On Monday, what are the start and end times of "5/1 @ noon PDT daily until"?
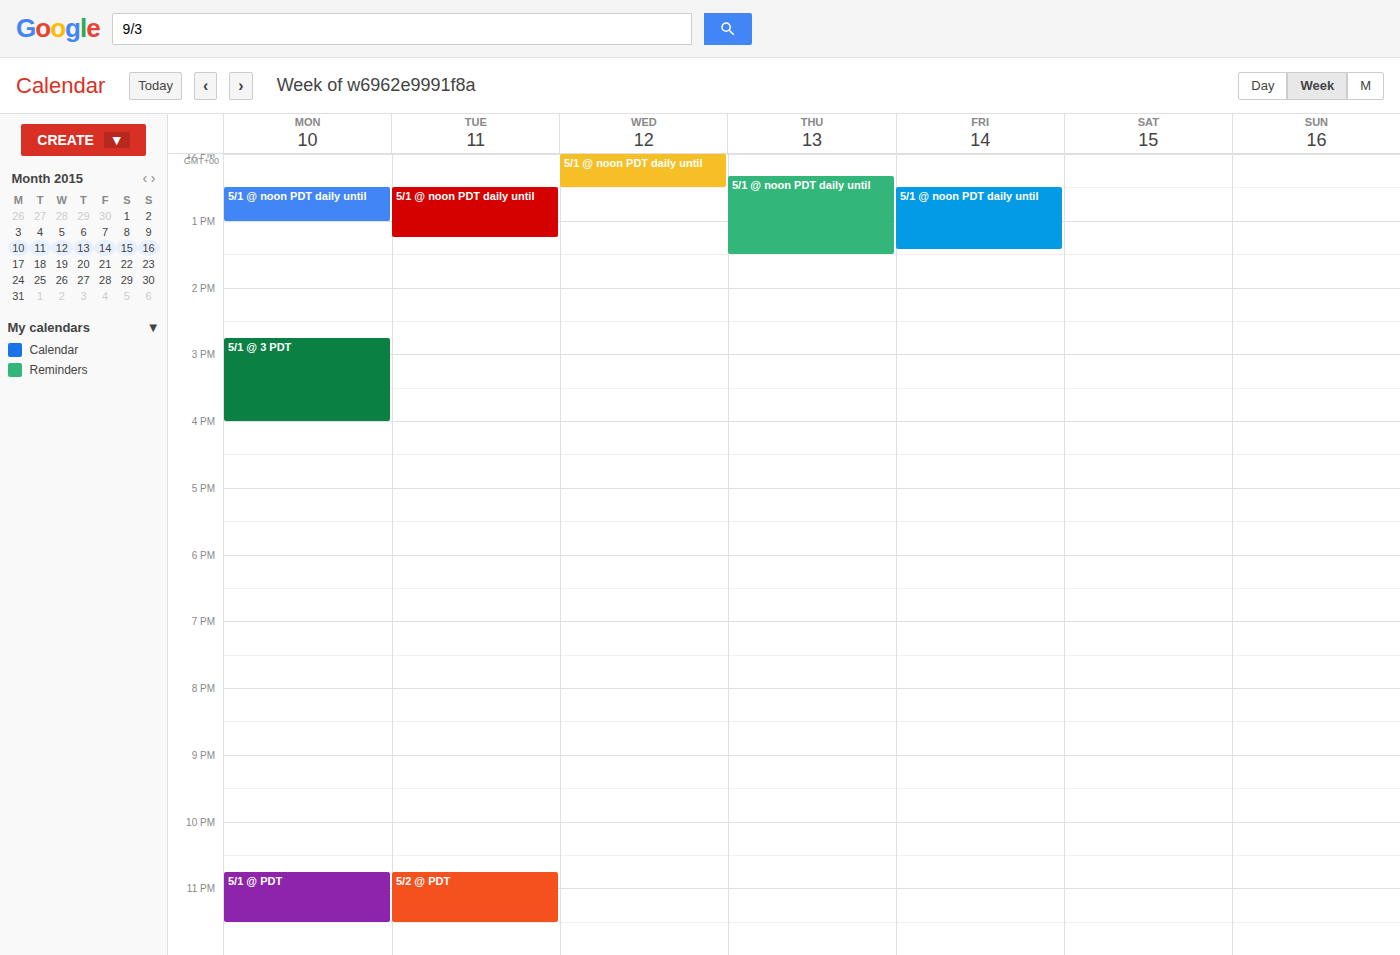
12:30 PM to 1:00 PM